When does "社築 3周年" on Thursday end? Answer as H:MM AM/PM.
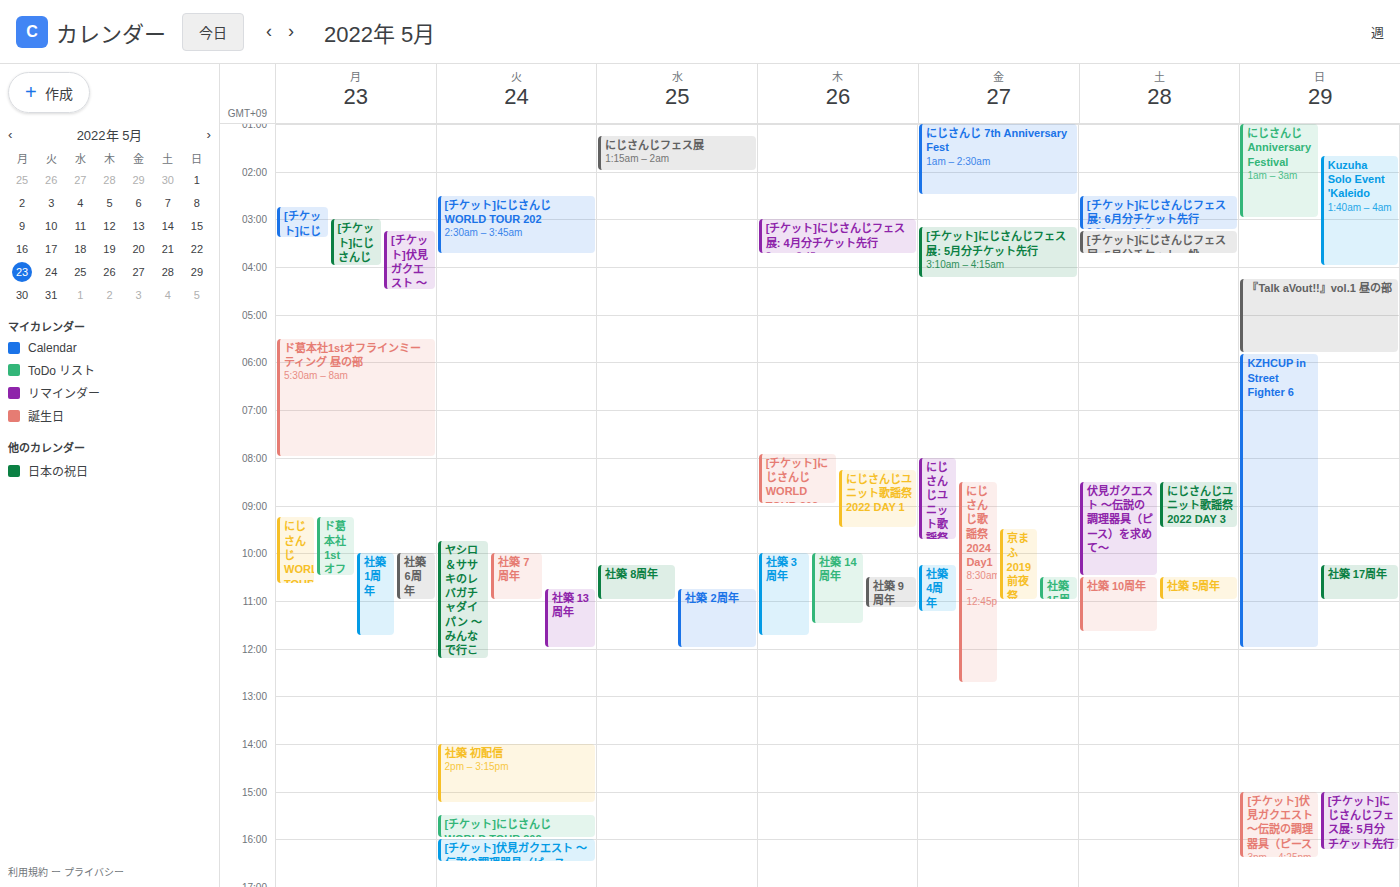
11:45 AM